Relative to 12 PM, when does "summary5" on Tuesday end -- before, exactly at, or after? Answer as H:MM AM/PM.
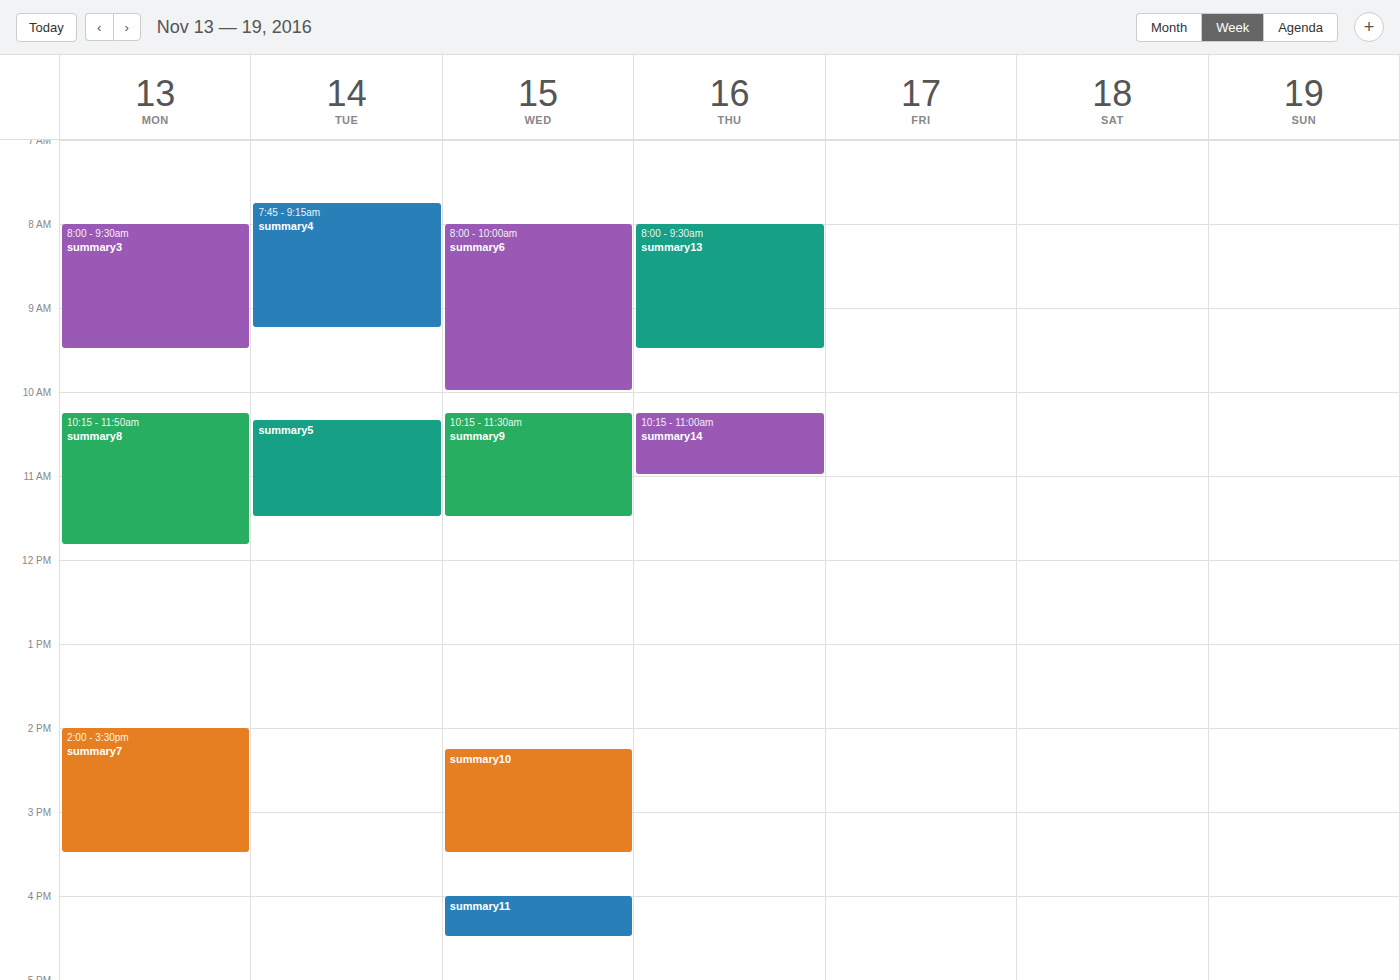
11:30 AM -- before 12 PM, 30 minutes above the 12 PM line.